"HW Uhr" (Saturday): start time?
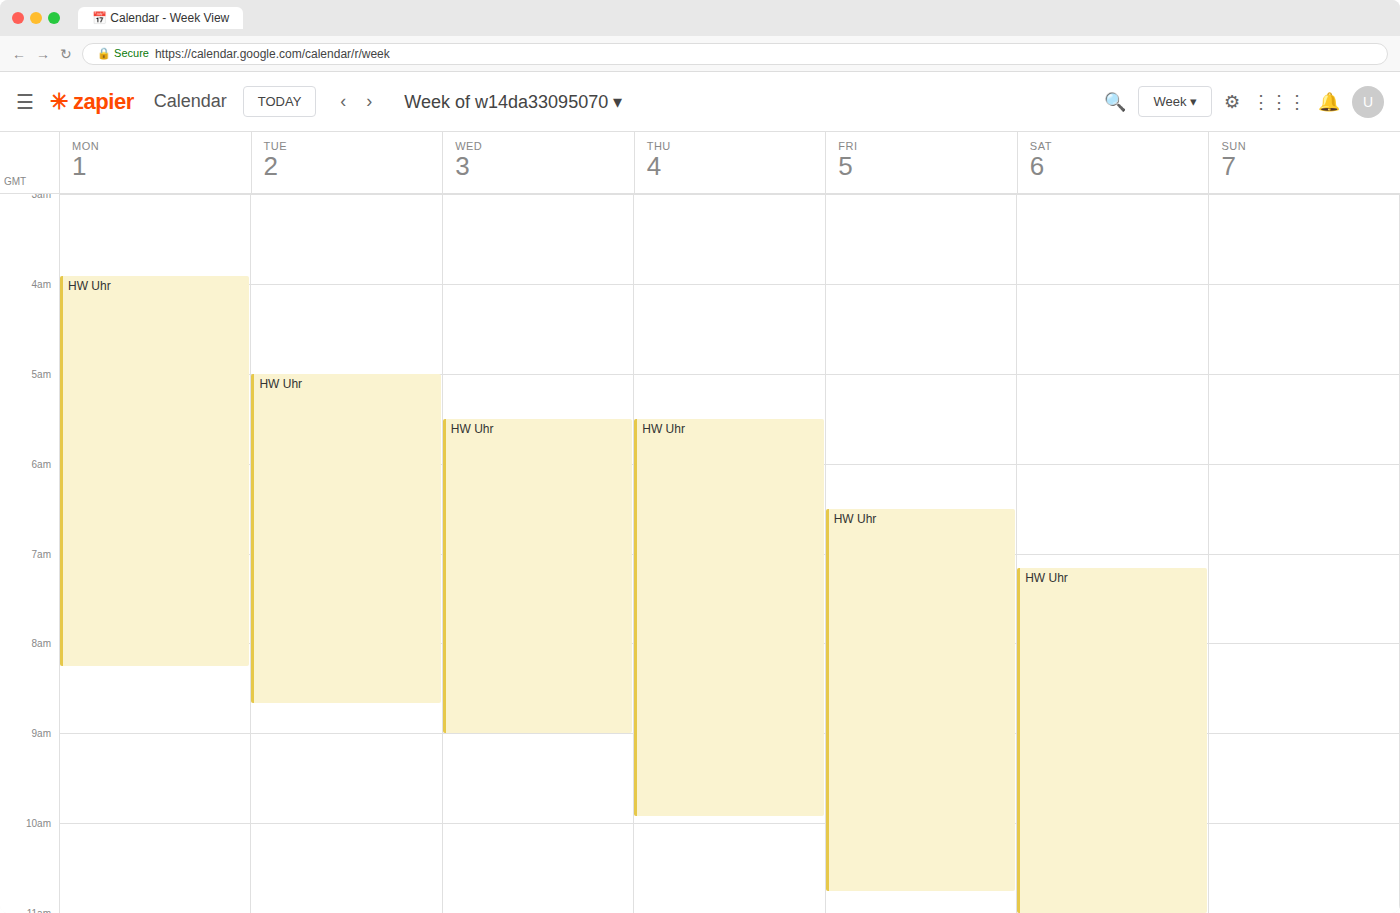
7:10 AM